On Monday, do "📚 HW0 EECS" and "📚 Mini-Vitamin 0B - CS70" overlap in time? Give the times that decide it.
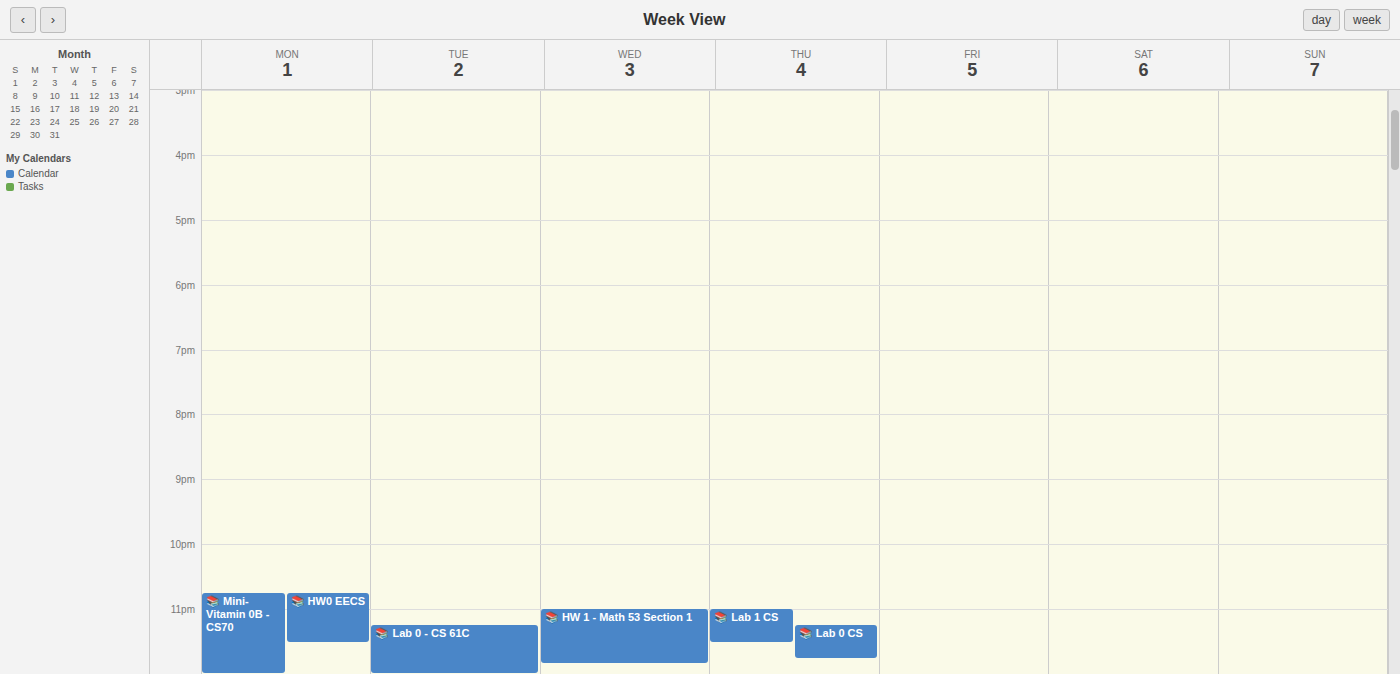
"📚 HW0 EECS" runs 22:45 to 23:30, inside "📚 Mini-Vitamin 0B - CS70" -- they overlap.